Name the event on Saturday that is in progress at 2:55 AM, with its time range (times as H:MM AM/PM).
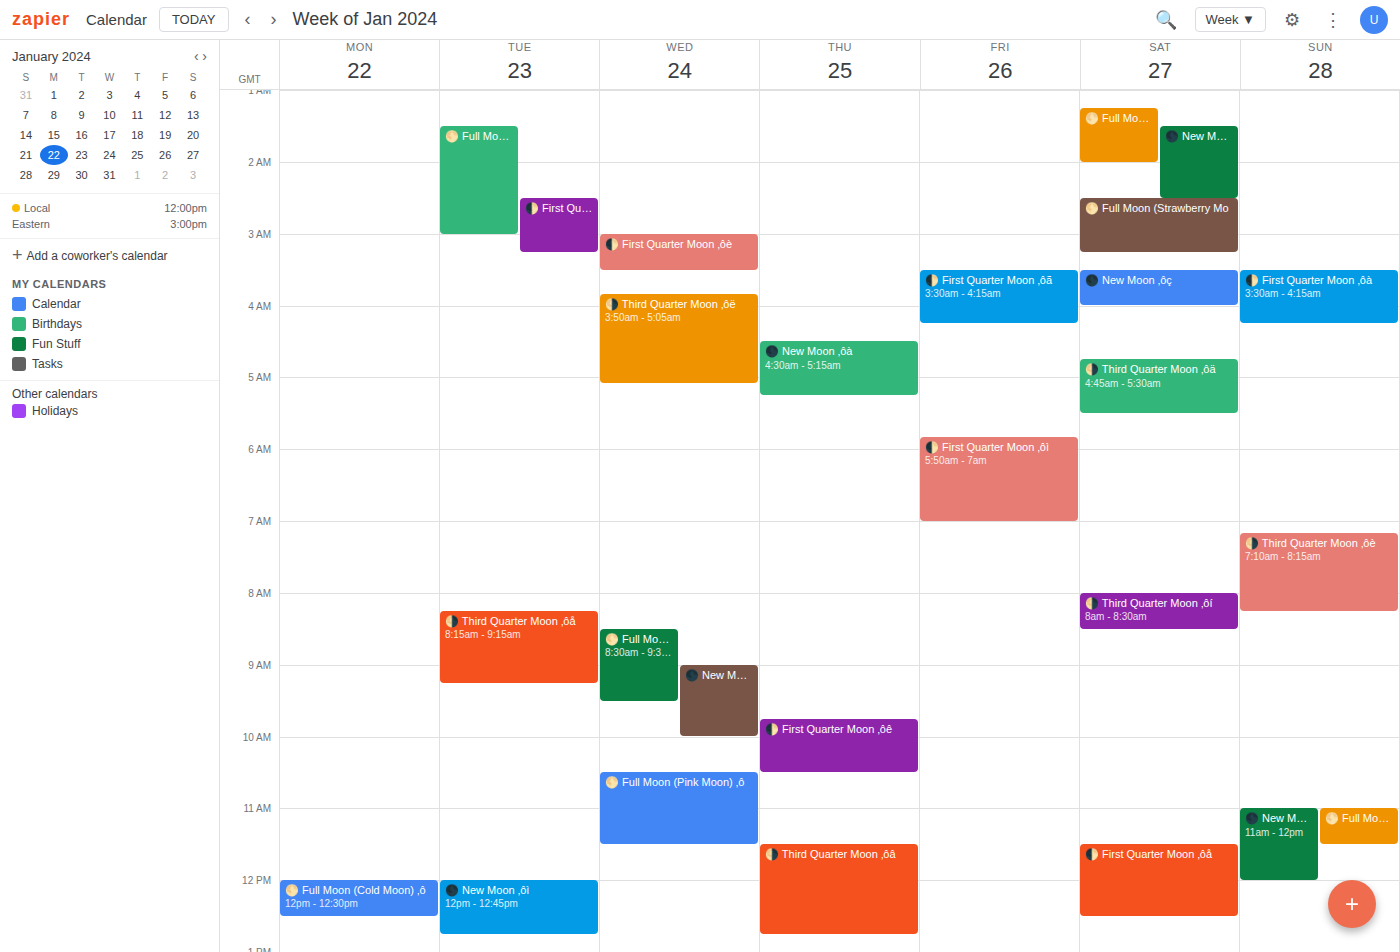
"🌕 Full Moon (Strawberry Mo", 2:30 AM to 3:15 AM